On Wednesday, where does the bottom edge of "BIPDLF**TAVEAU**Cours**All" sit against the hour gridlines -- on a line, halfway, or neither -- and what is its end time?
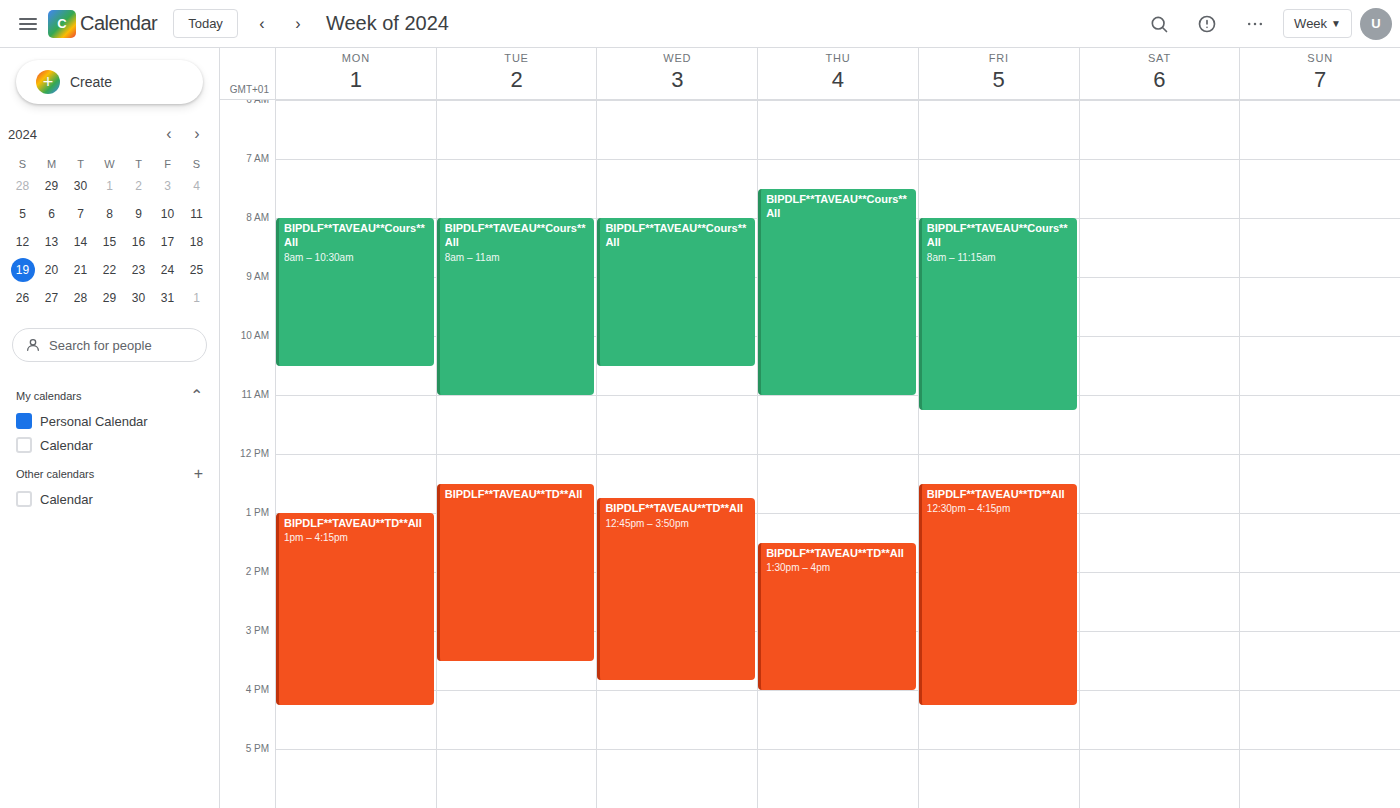
10:30 AM -- halfway between the 10 AM and 11 AM lines.